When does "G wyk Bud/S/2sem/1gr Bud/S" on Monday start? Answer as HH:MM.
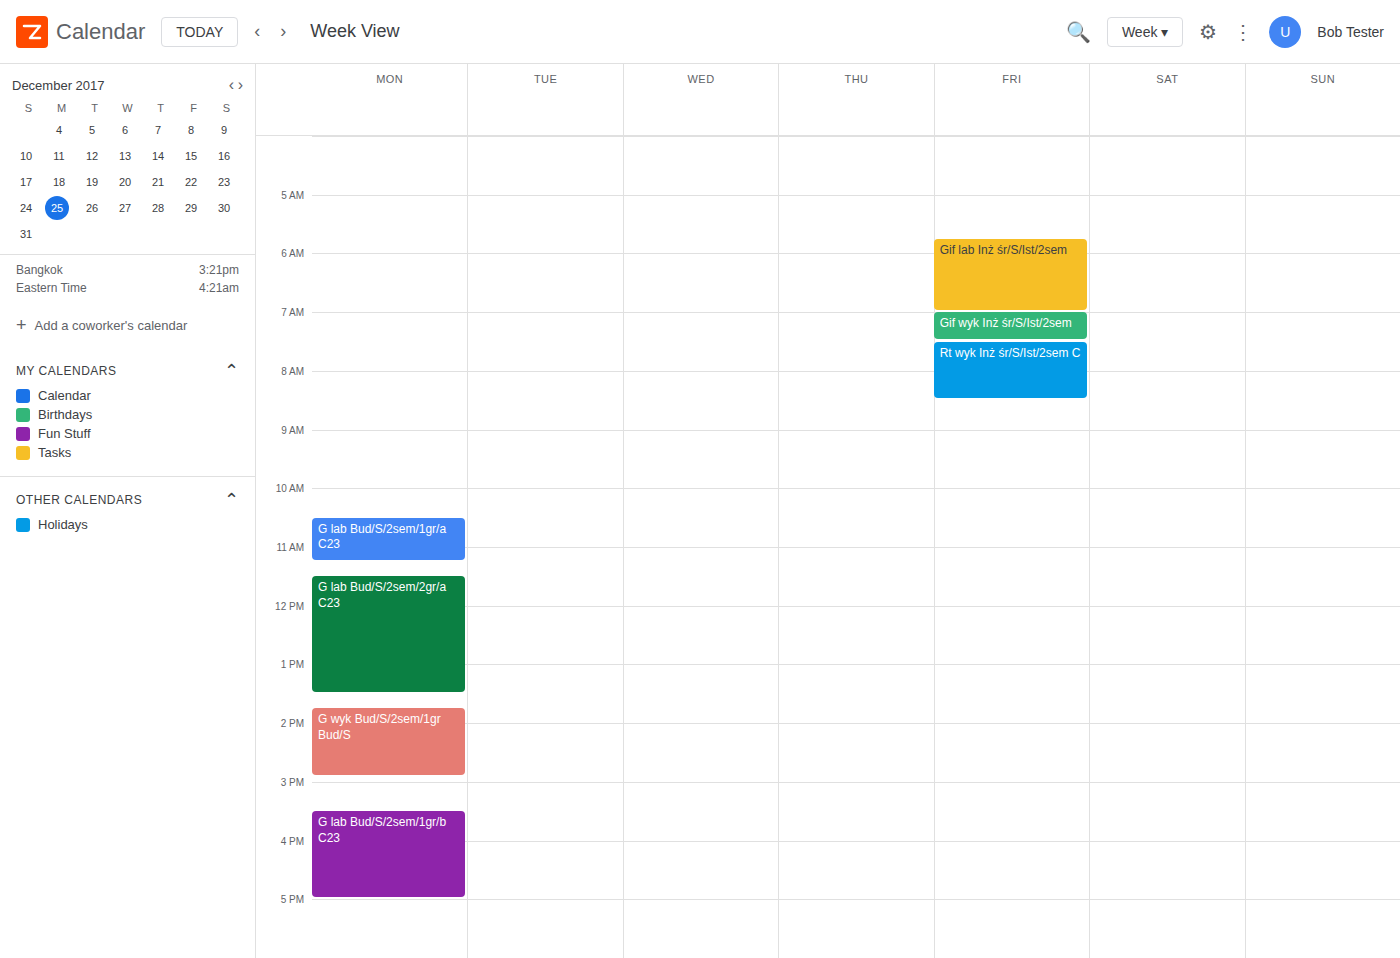
13:45